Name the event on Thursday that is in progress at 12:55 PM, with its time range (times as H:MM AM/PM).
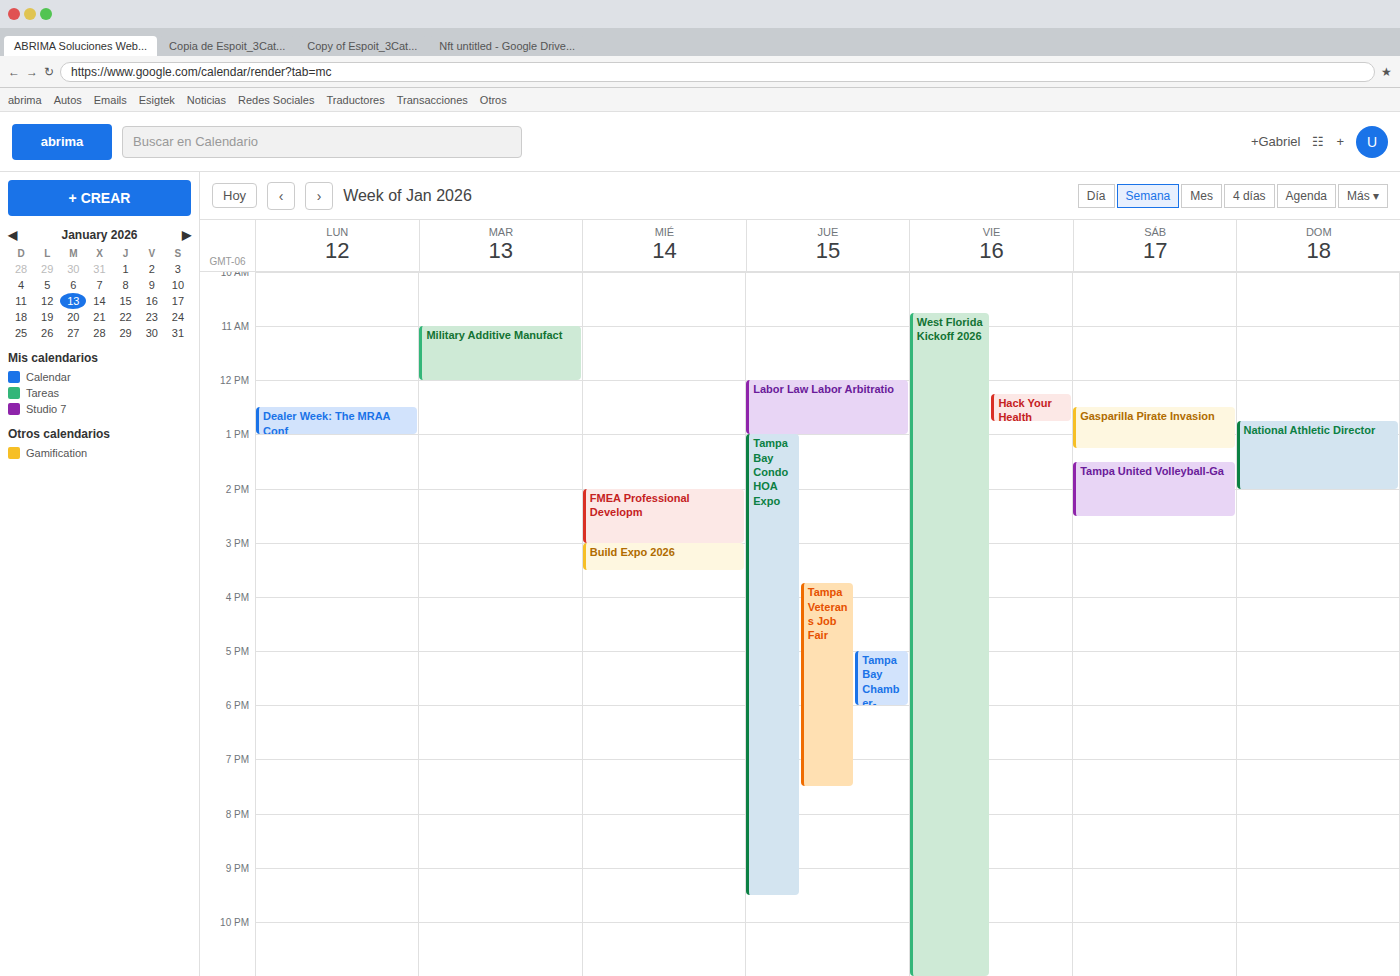
"Labor Law Labor Arbitratio", 12:00 PM to 1:00 PM